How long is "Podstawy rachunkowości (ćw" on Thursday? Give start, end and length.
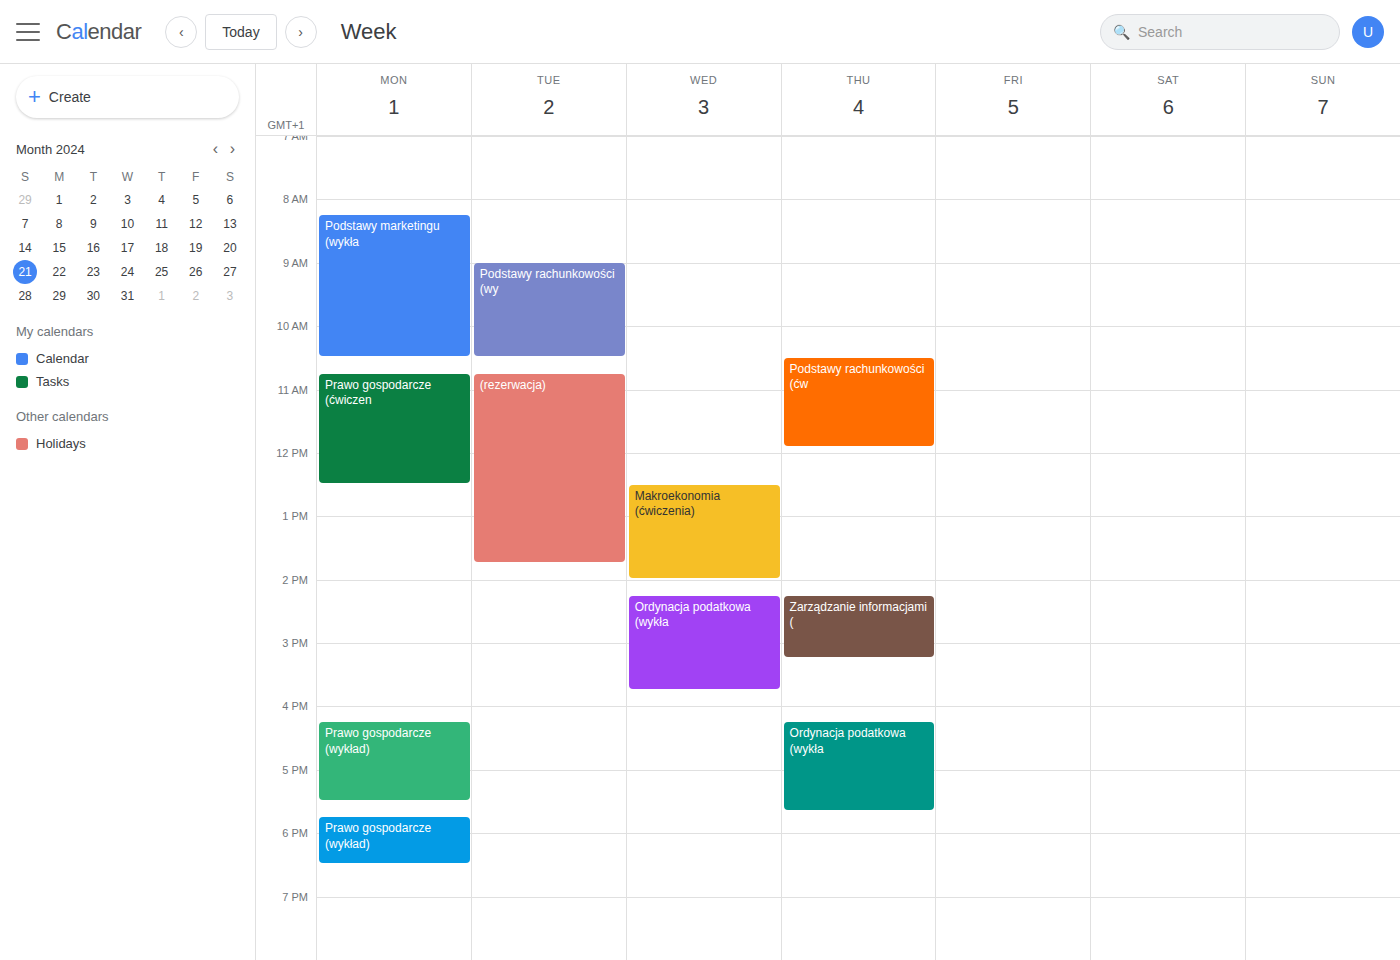
10:30 to 11:55, 1 hour 25 minutes